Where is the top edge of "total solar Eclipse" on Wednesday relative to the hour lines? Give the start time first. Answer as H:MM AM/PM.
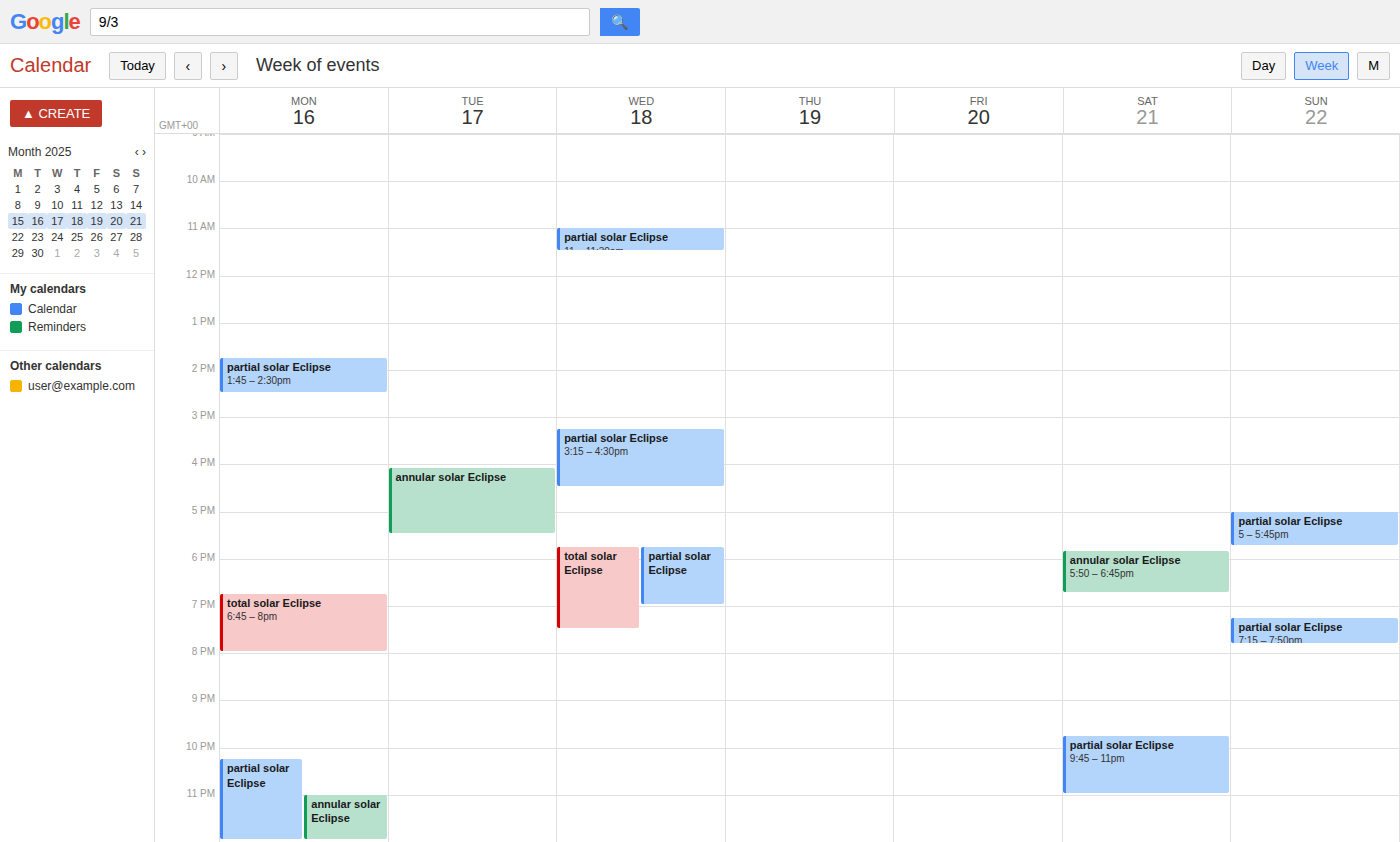
5:45 PM -- neither: three quarters of the way from the 5 PM line to the 6 PM line.